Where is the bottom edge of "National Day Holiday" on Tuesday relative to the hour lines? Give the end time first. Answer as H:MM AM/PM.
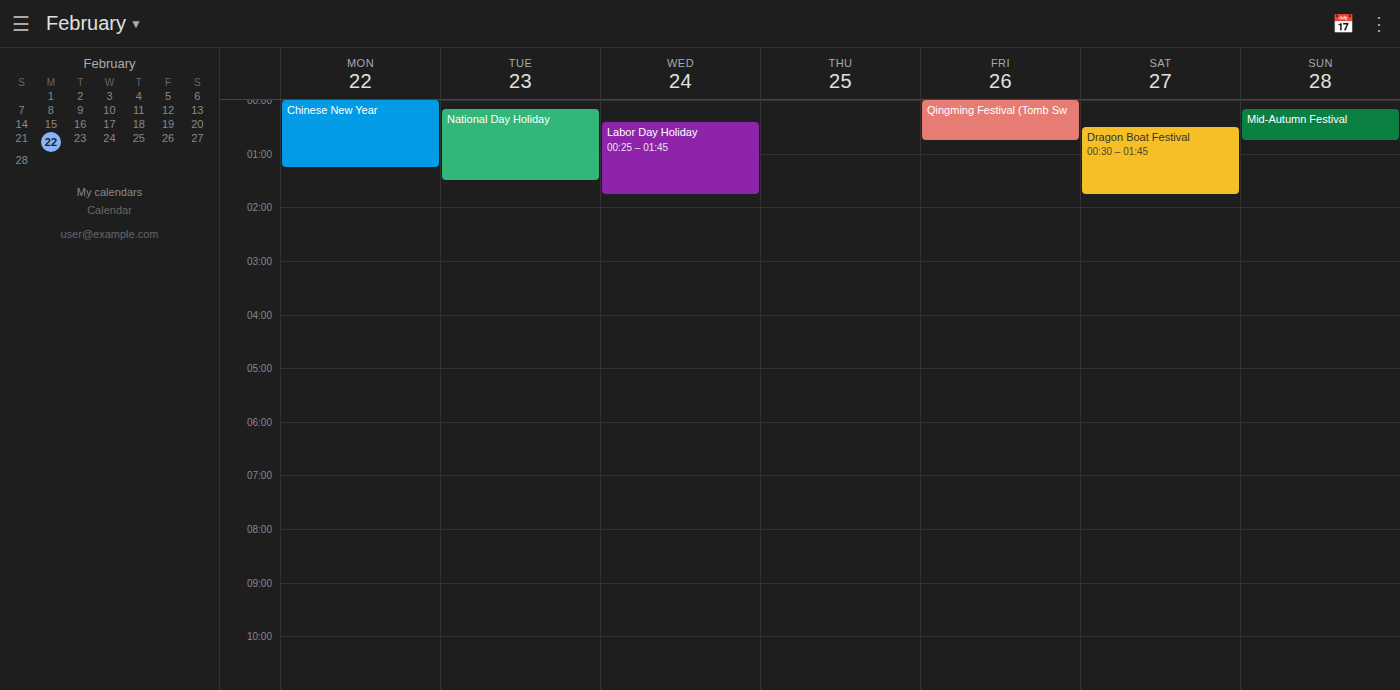
1:30 AM -- halfway between the 1 AM and 2 AM lines.